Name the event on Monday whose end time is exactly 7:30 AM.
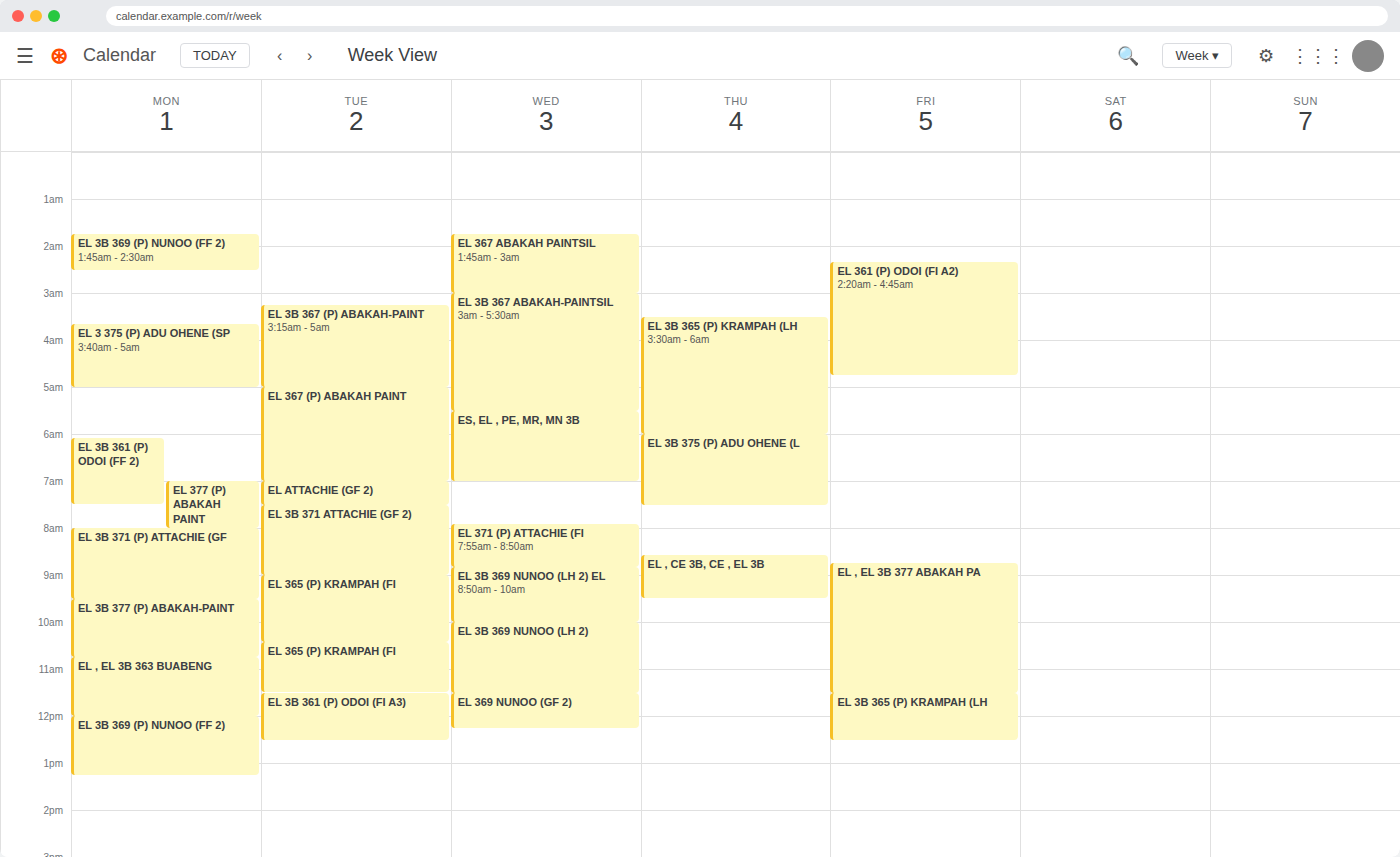
"EL 3B 361 (P) ODOI (FF 2)"